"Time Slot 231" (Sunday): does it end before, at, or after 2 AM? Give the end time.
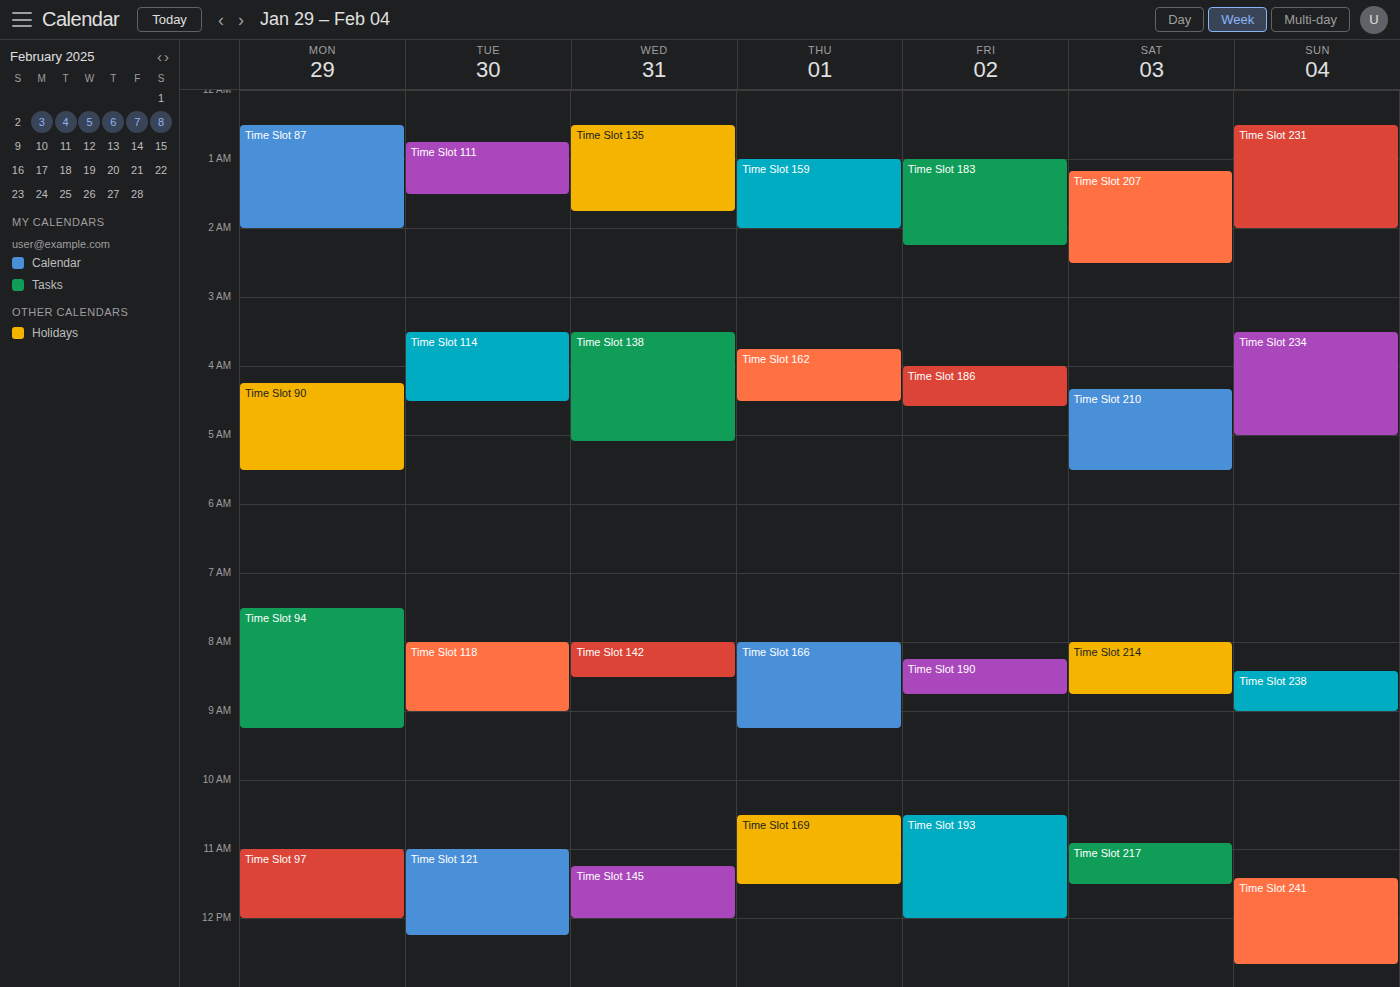
2:00 AM -- exactly at 2 AM, on the 2 AM line.